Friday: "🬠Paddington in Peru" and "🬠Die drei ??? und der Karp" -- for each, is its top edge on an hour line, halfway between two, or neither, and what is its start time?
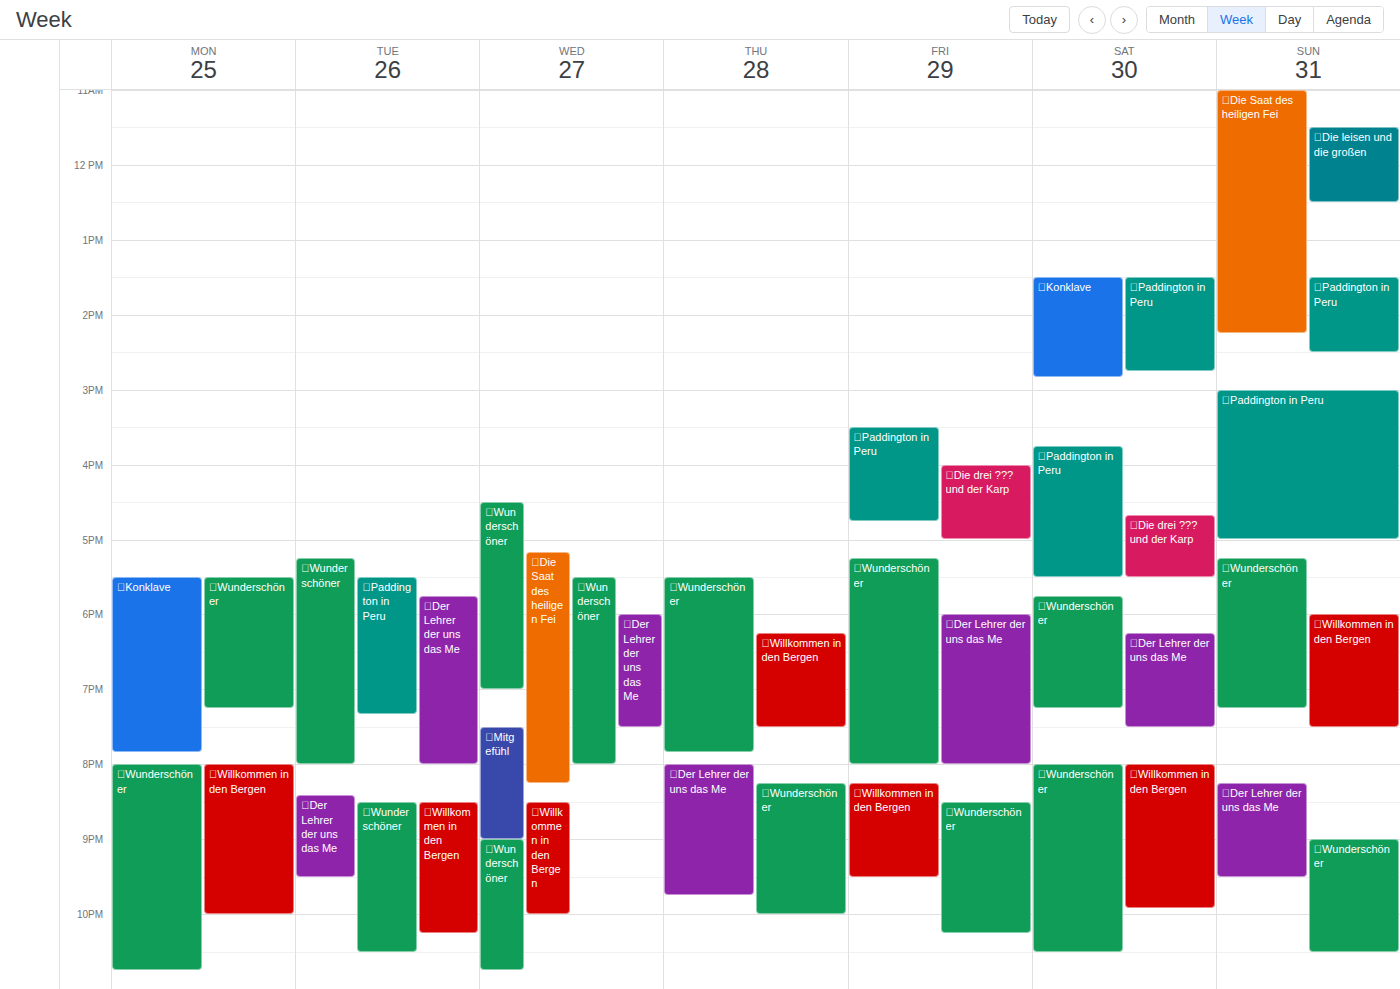
"🬠Paddington in Peru": 3:30 PM, halfway between the 3 PM and 4 PM lines. "🬠Die drei ??? und der Karp": 4:00 PM, exactly on the 4 PM line.